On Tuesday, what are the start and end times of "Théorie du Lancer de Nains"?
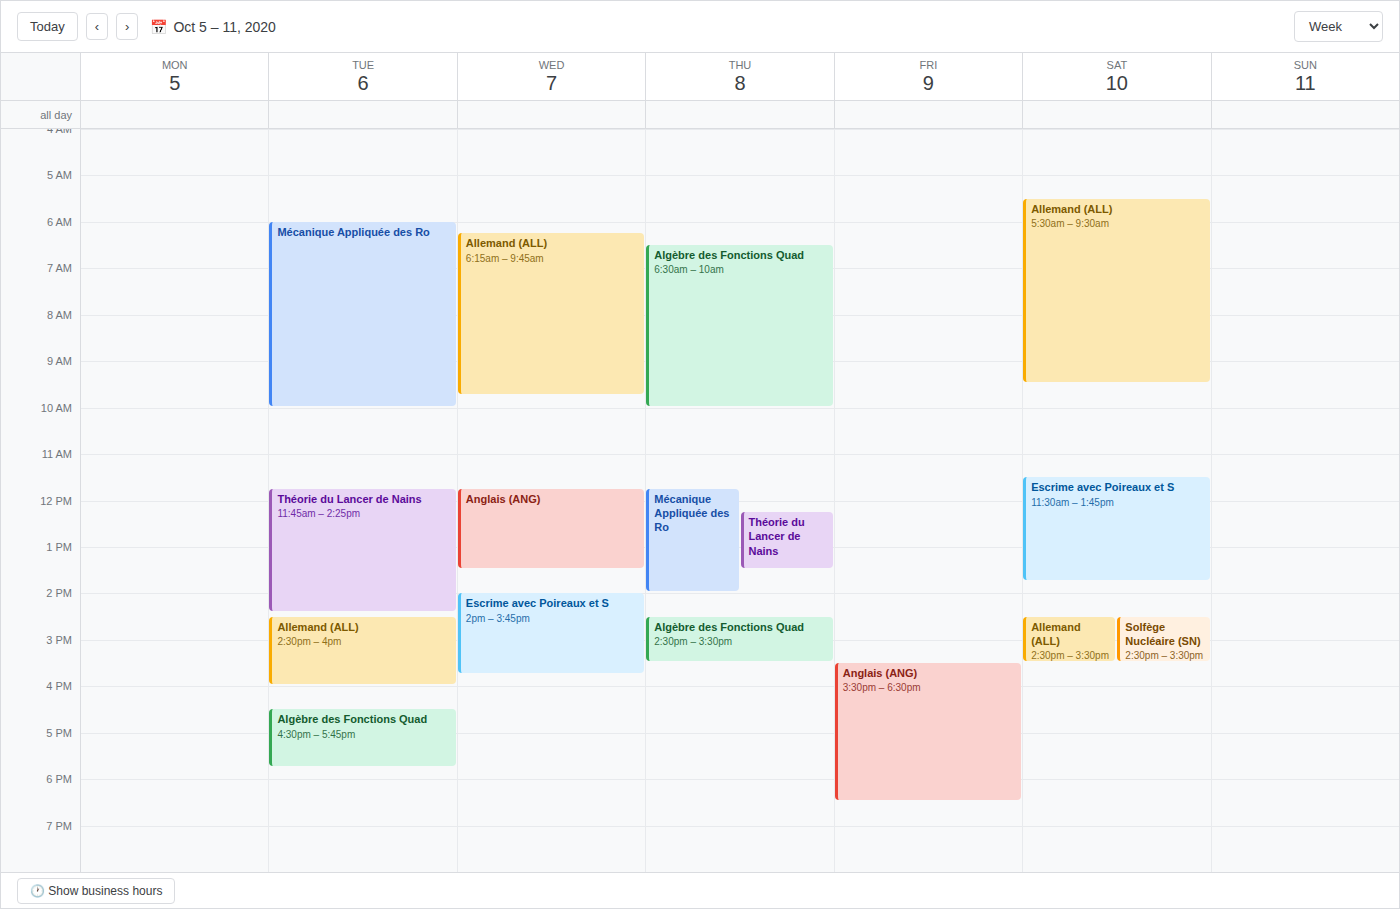
11:45 AM to 2:25 PM